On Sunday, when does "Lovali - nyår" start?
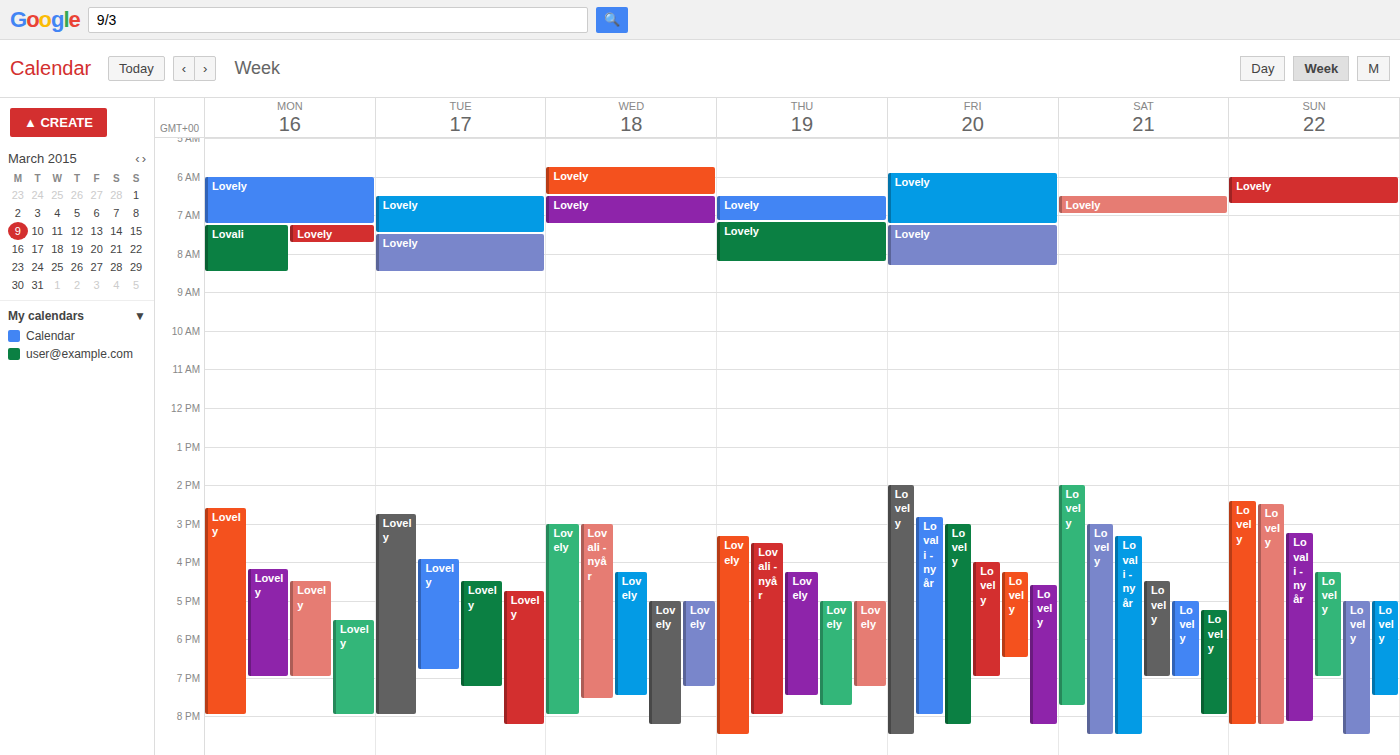
3:15 PM